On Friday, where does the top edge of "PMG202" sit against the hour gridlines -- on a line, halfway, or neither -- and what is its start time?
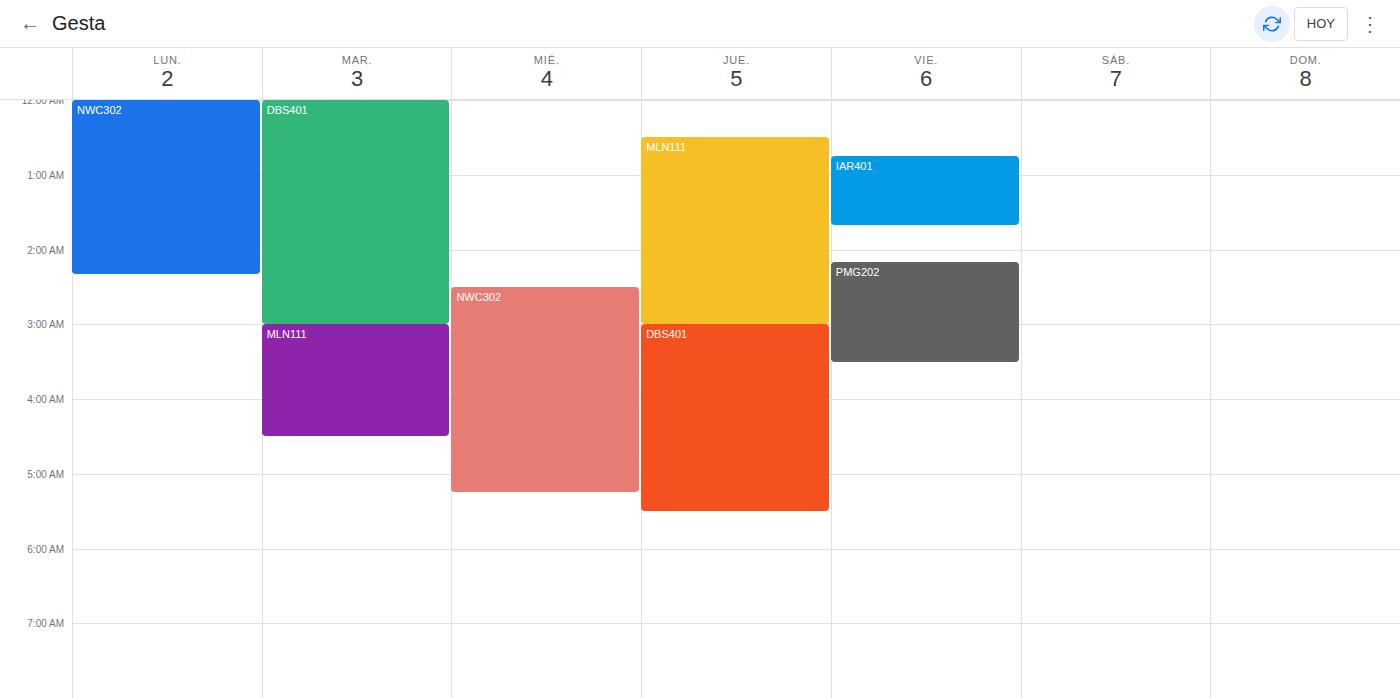
2:10 AM -- neither: 10 minutes below the 2 AM line and 50 minutes above the 3 AM line.